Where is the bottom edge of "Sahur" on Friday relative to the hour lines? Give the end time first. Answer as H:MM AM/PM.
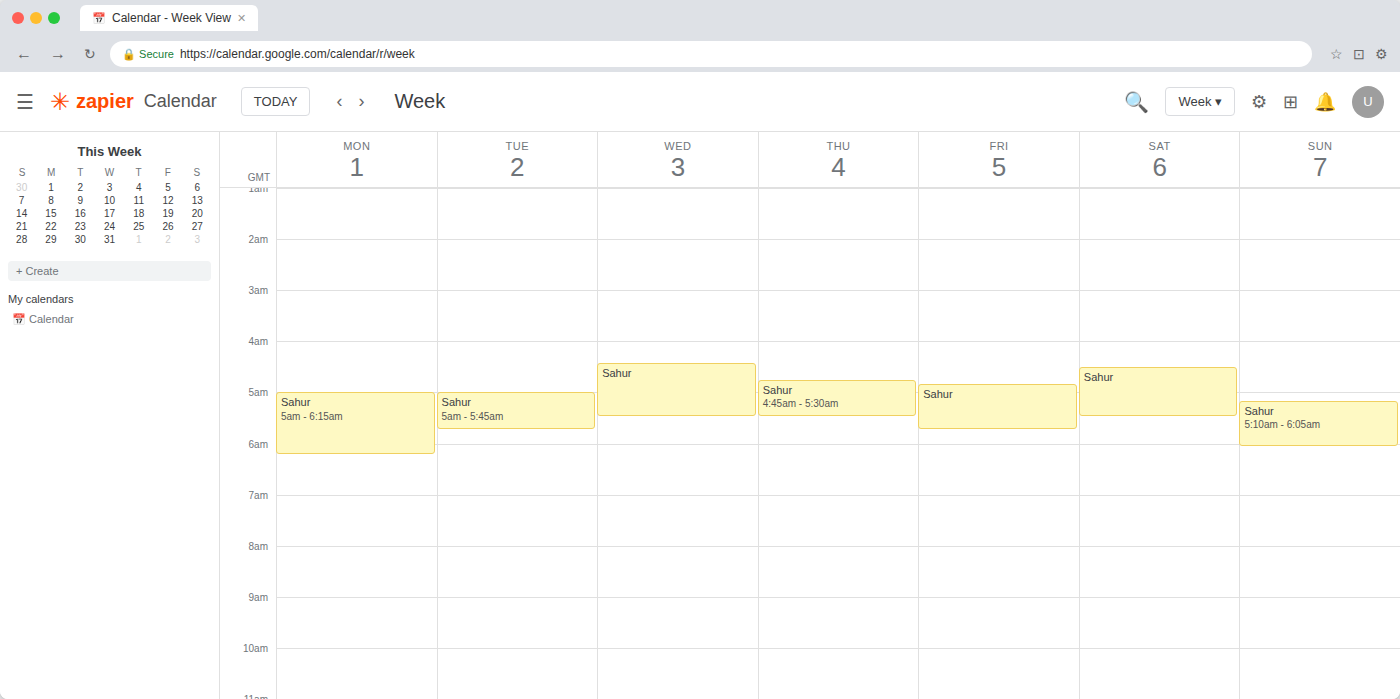
5:45 AM -- neither: three quarters of the way from the 5 AM line to the 6 AM line.